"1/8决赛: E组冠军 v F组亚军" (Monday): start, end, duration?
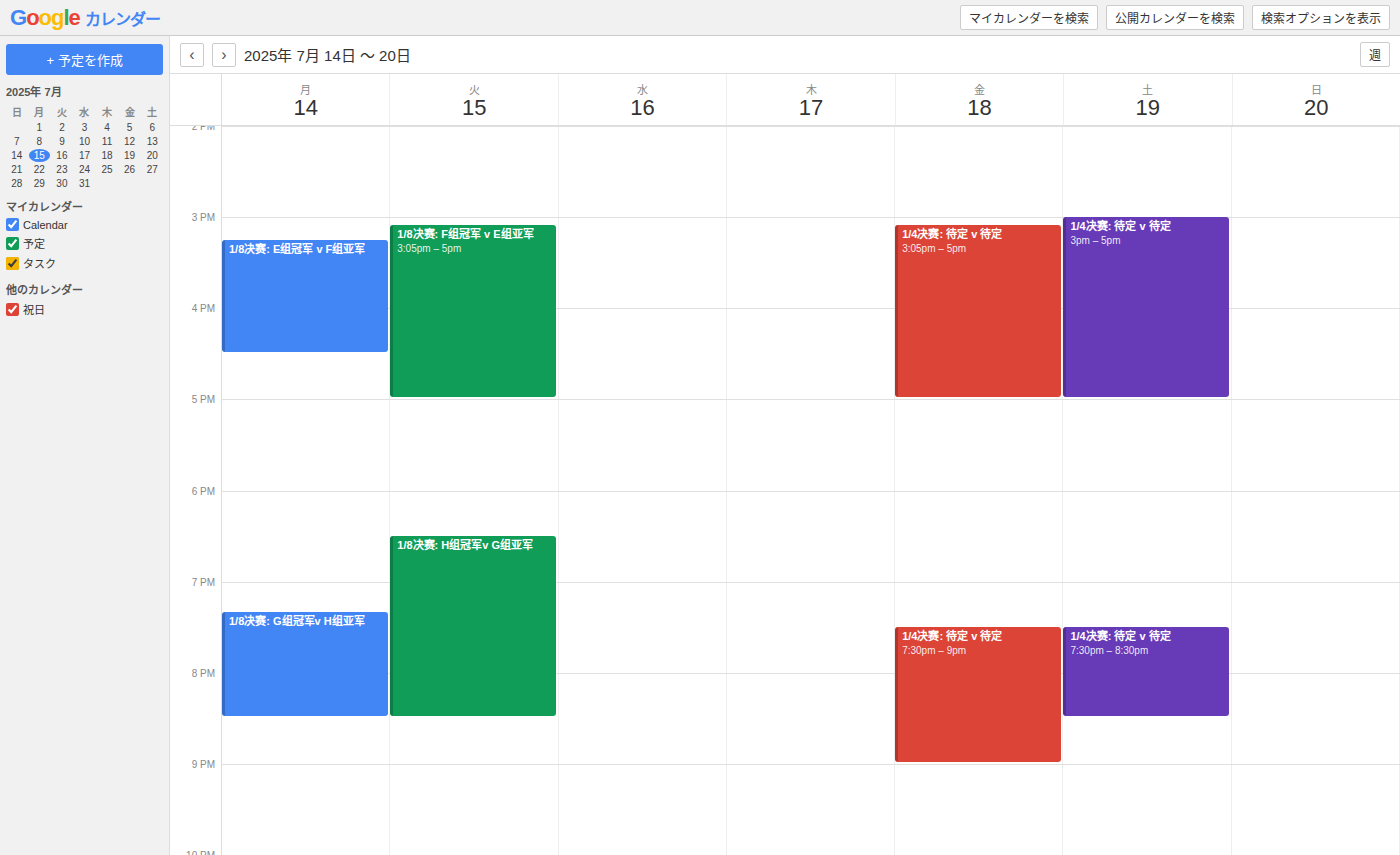
3:15 PM to 4:30 PM, 1 hour 15 minutes